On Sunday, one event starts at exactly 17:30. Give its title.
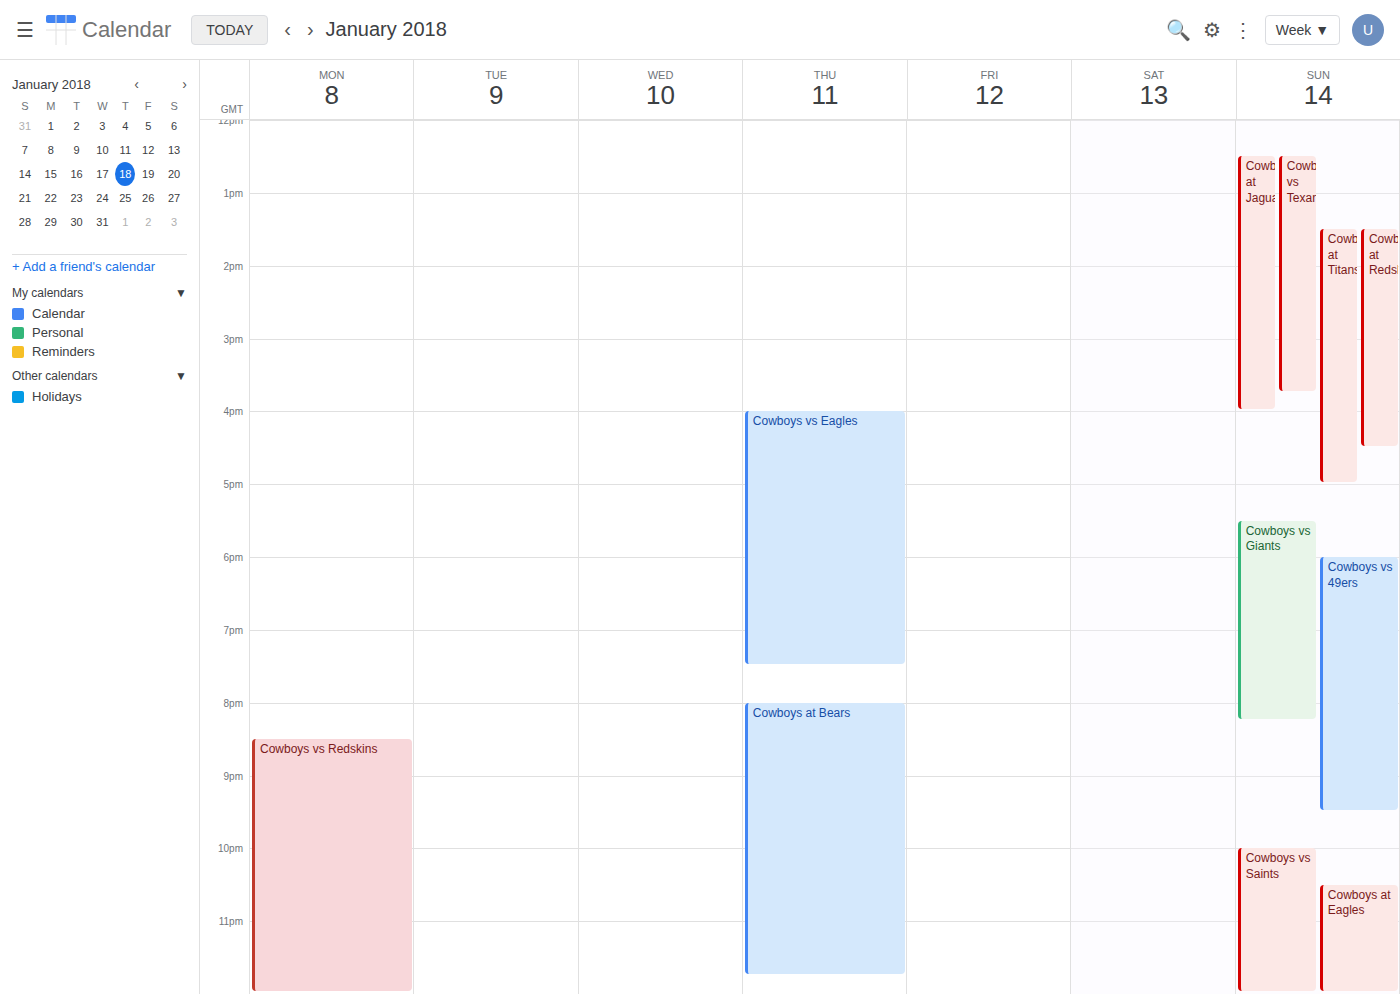
"Cowboys vs Giants"